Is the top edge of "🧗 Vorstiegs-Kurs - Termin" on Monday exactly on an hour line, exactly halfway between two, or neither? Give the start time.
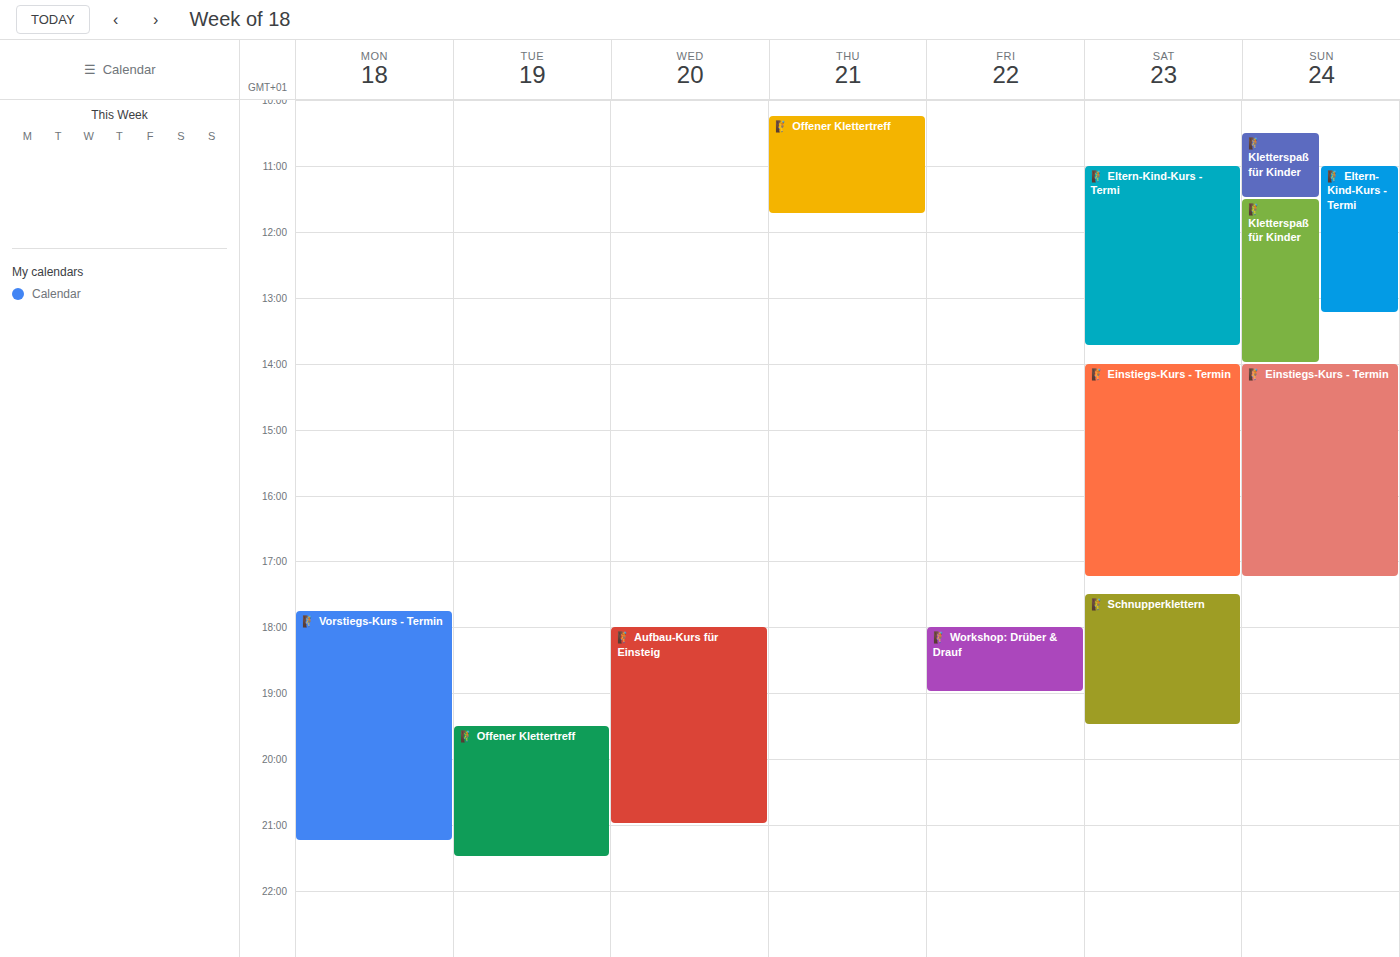
5:45 PM -- neither: three quarters of the way from the 5 PM line to the 6 PM line.